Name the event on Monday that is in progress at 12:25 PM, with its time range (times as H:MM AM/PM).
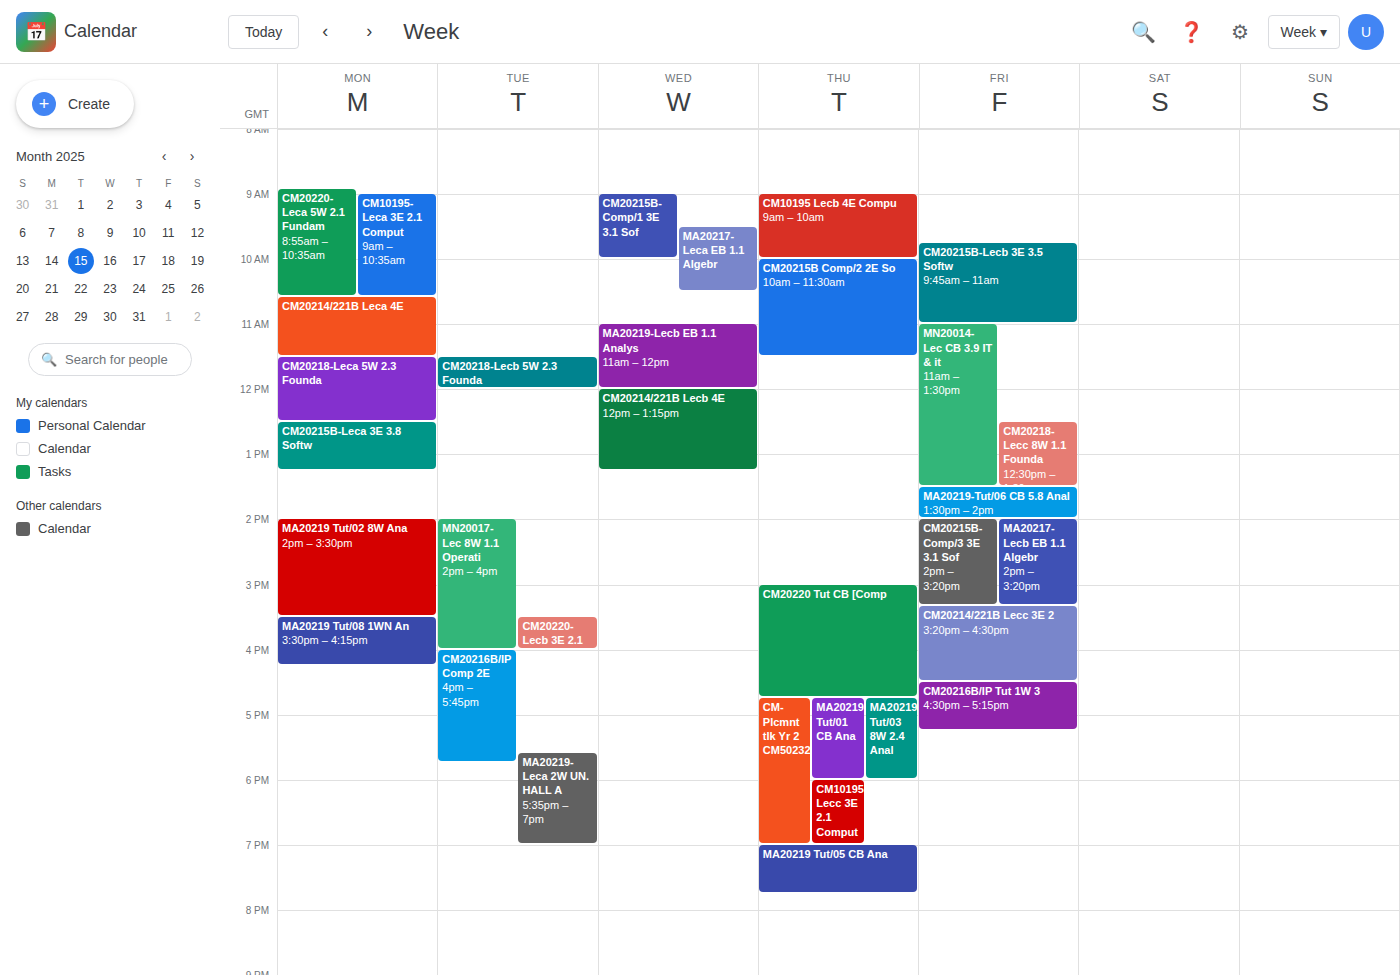
"CM20218-Leca 5W 2.3 Founda", 11:30 AM to 12:30 PM